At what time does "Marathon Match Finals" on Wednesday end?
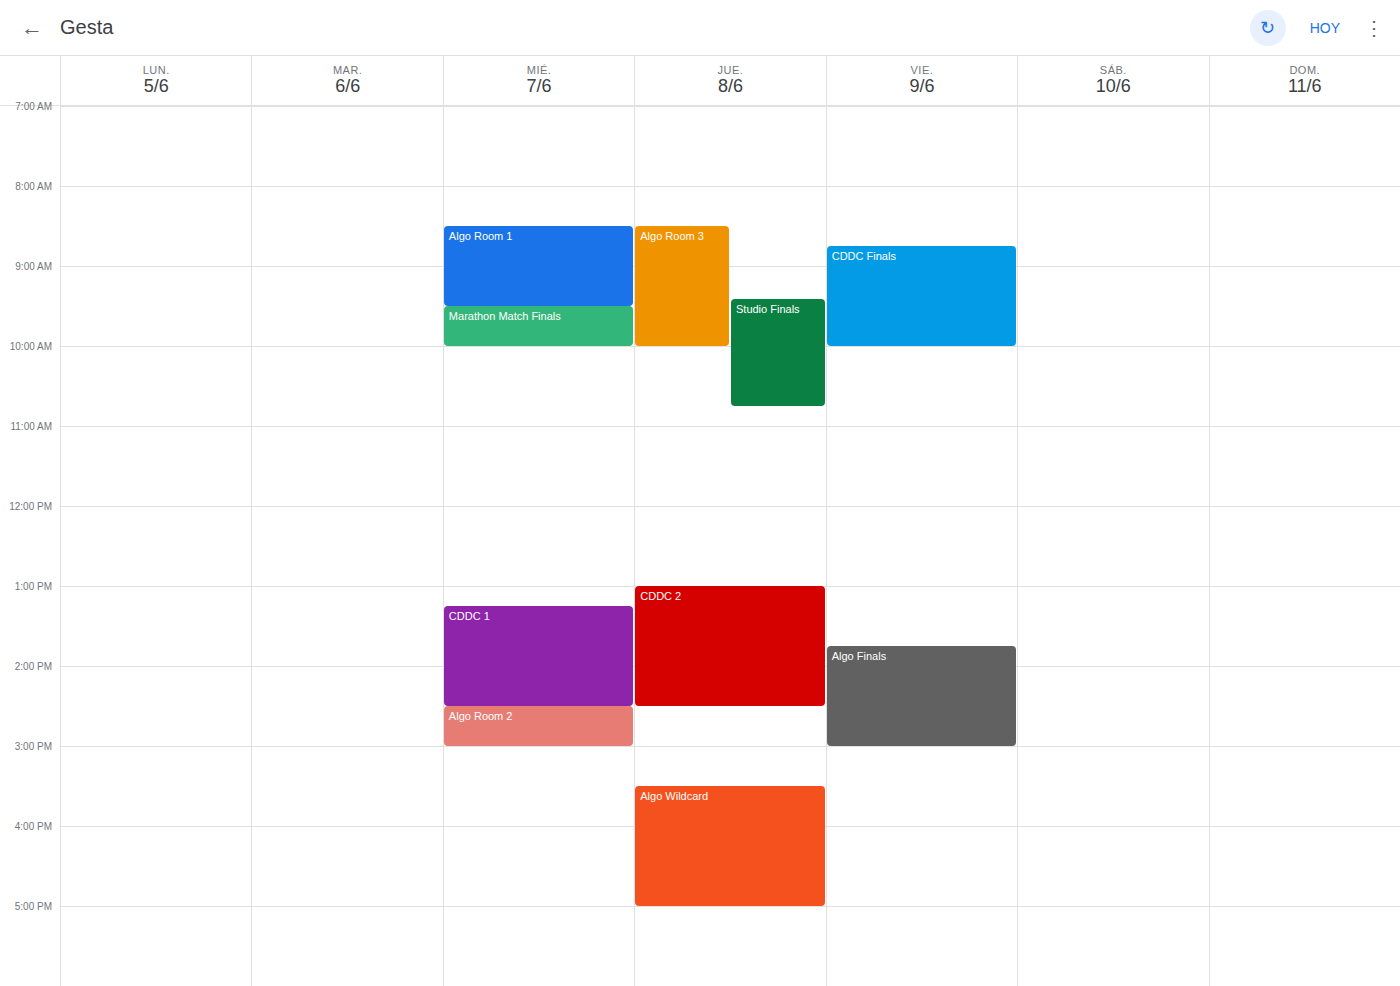
10:00 AM